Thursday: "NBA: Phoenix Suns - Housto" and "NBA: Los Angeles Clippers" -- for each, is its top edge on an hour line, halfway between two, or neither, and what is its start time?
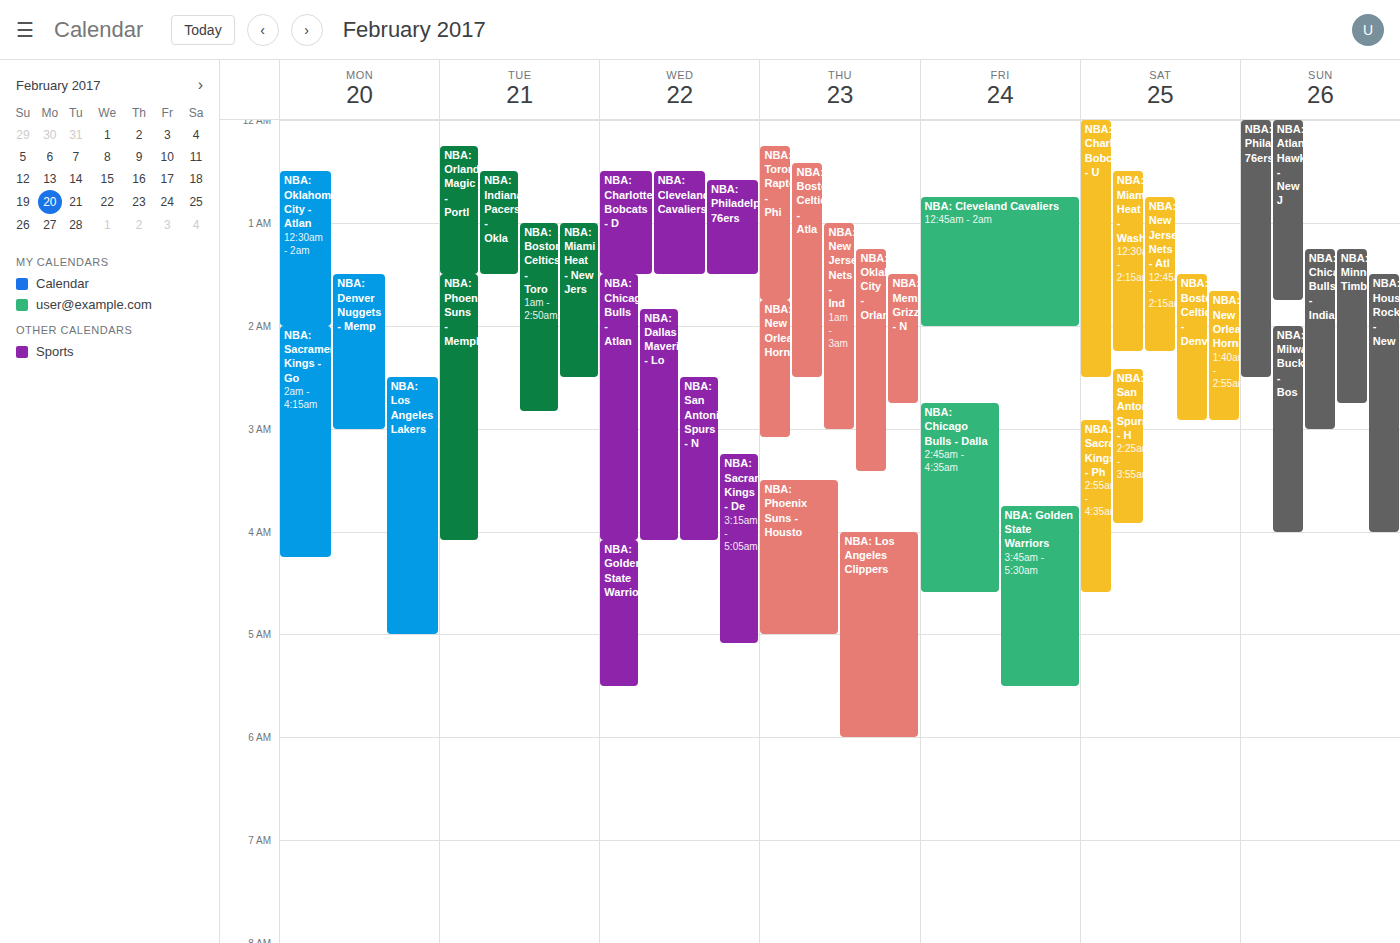
"NBA: Phoenix Suns - Housto": 3:30 AM, halfway between the 3 AM and 4 AM lines. "NBA: Los Angeles Clippers": 4:00 AM, exactly on the 4 AM line.